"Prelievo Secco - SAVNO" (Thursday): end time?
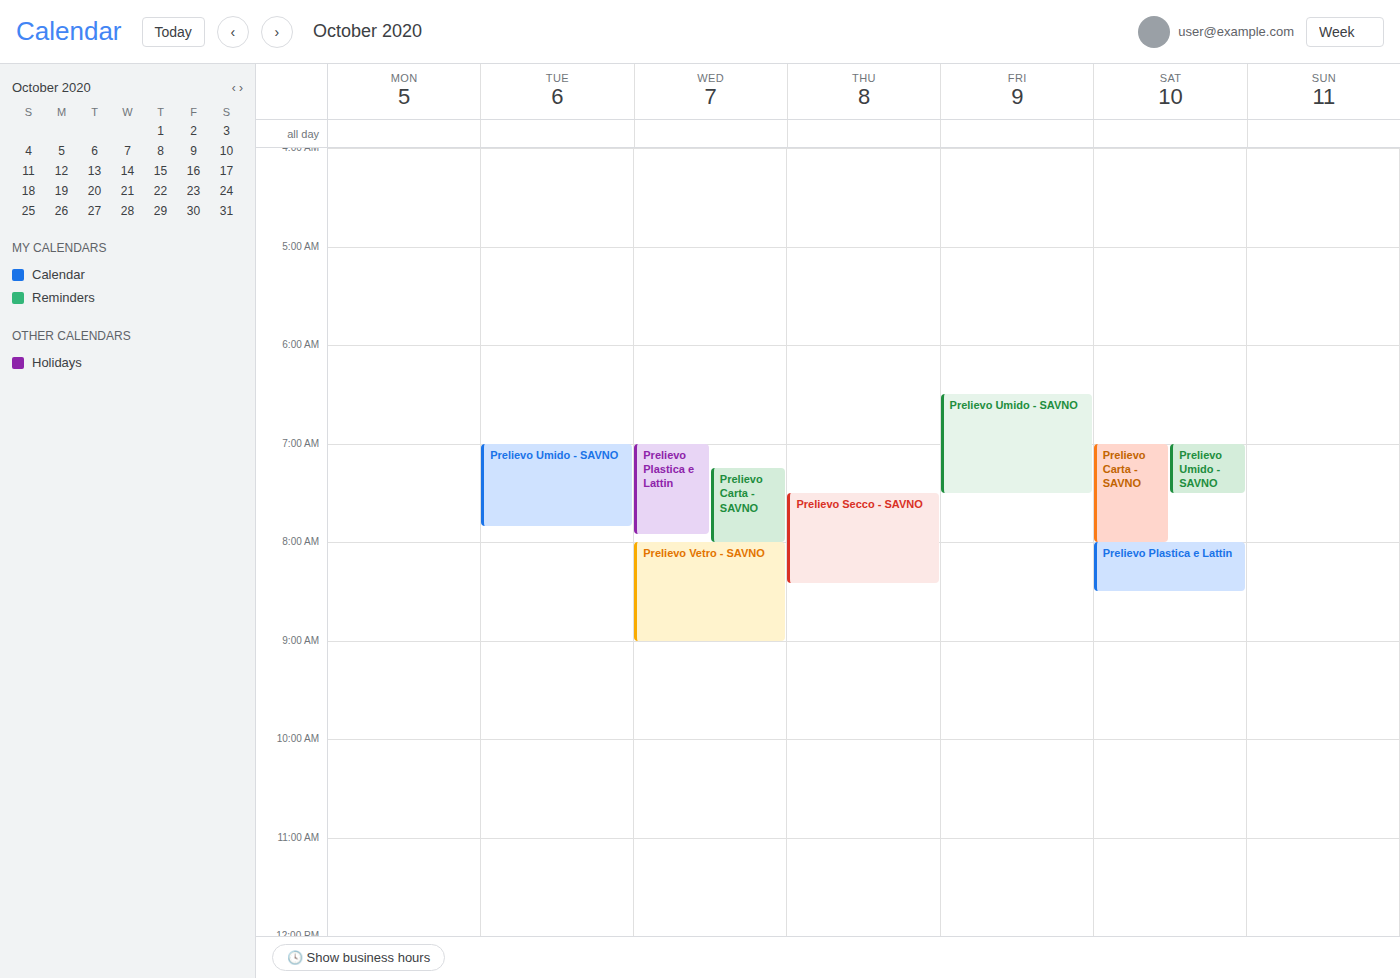
08:25